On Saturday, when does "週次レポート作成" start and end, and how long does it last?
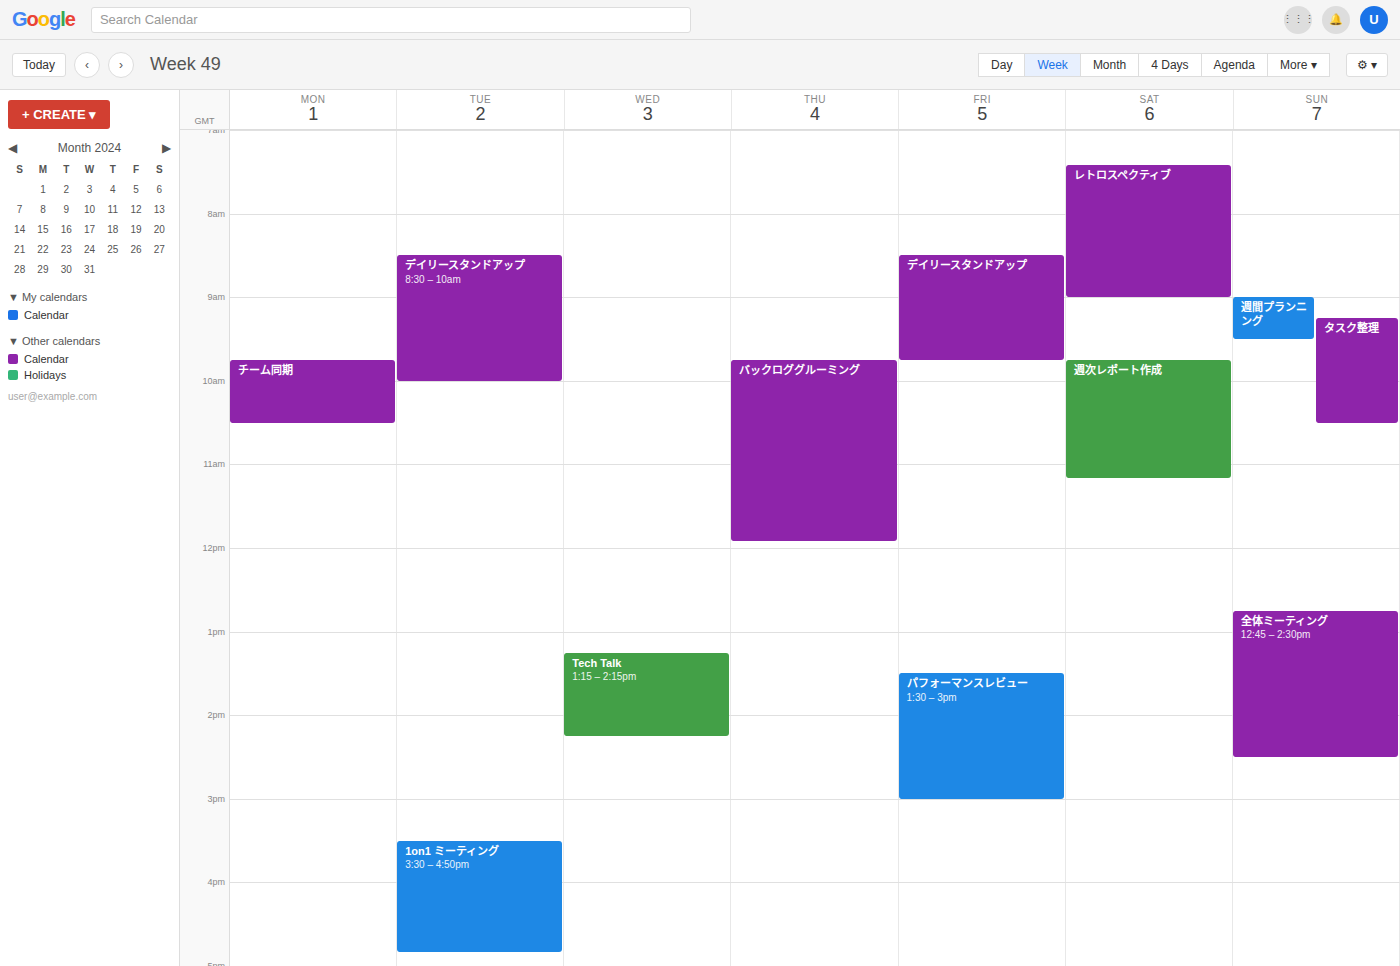
9:45 AM to 11:10 AM, 1 hour 25 minutes